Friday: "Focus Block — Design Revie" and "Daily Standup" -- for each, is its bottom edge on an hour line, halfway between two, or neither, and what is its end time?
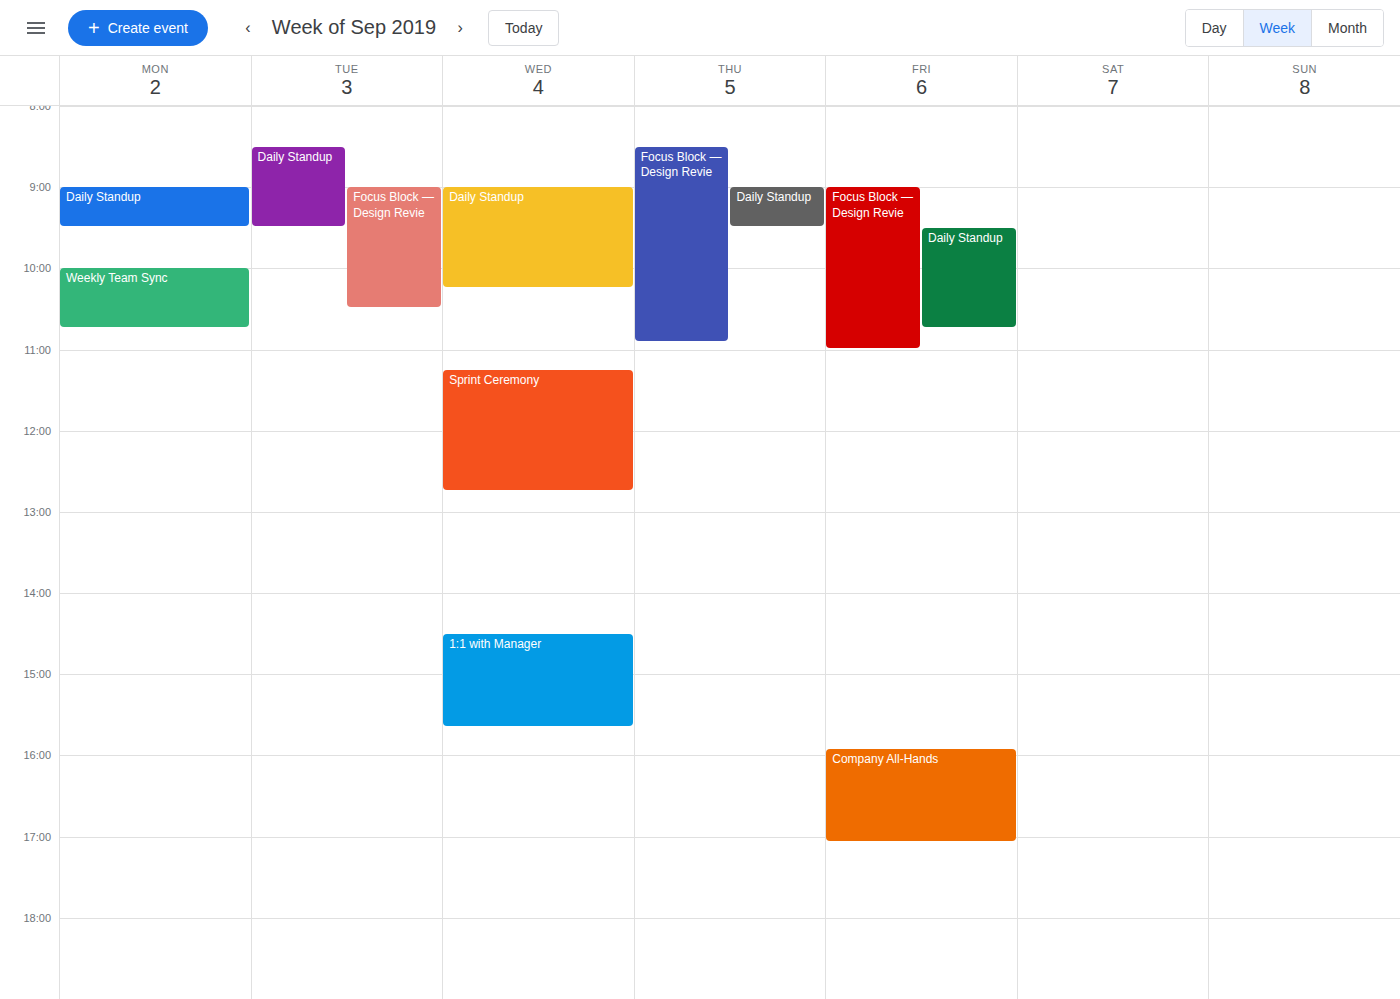
"Focus Block — Design Revie": 11:00 AM, exactly on the 11 AM line. "Daily Standup": 10:45 AM, neither: three quarters of the way from the 10 AM line to the 11 AM line.